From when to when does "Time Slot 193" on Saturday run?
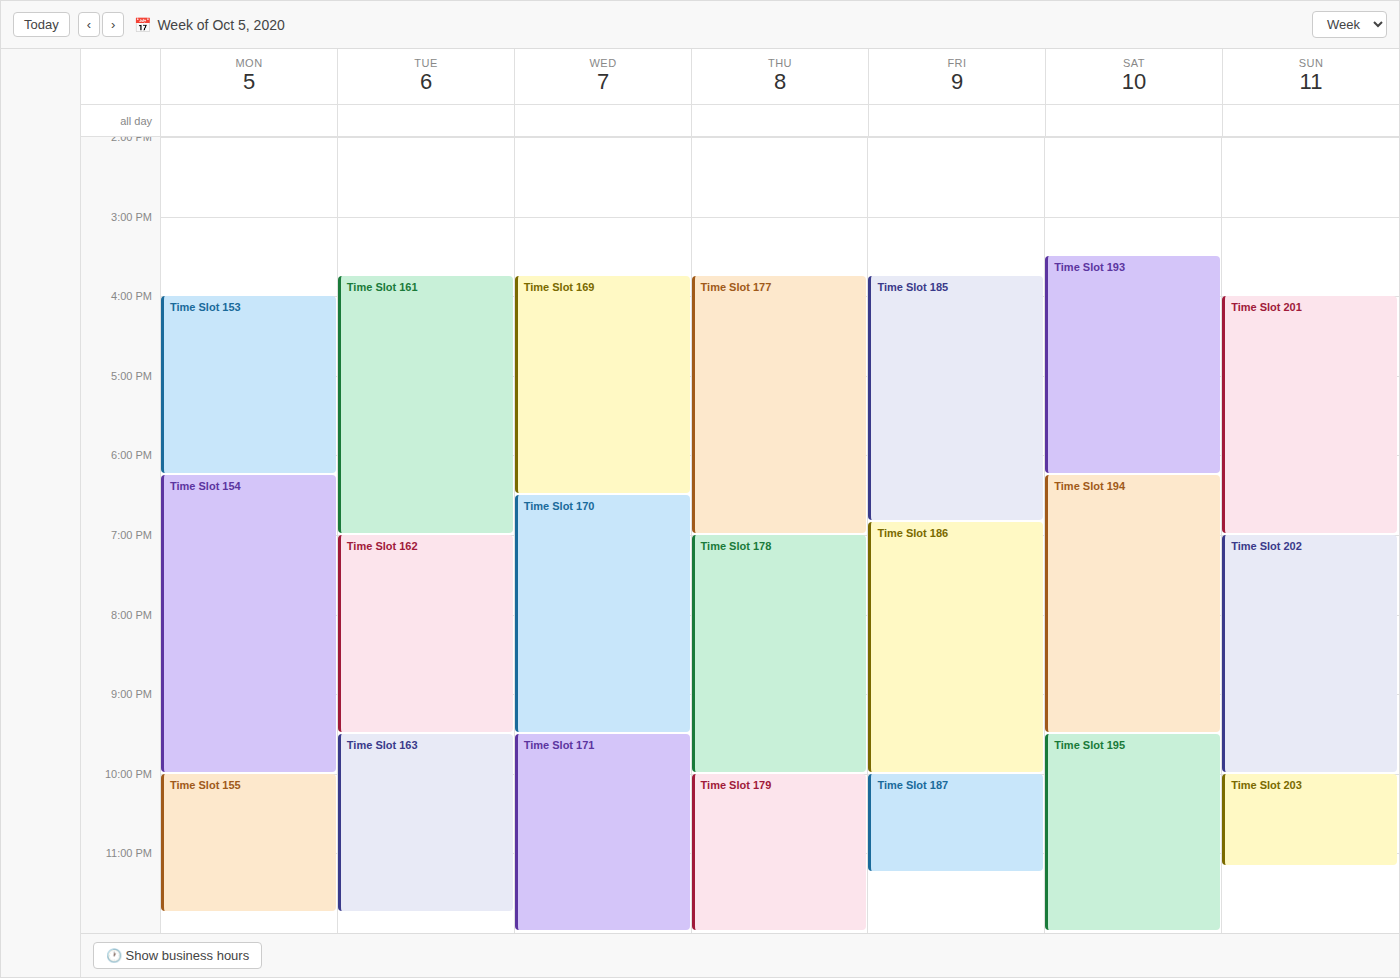
3:30 PM to 6:15 PM